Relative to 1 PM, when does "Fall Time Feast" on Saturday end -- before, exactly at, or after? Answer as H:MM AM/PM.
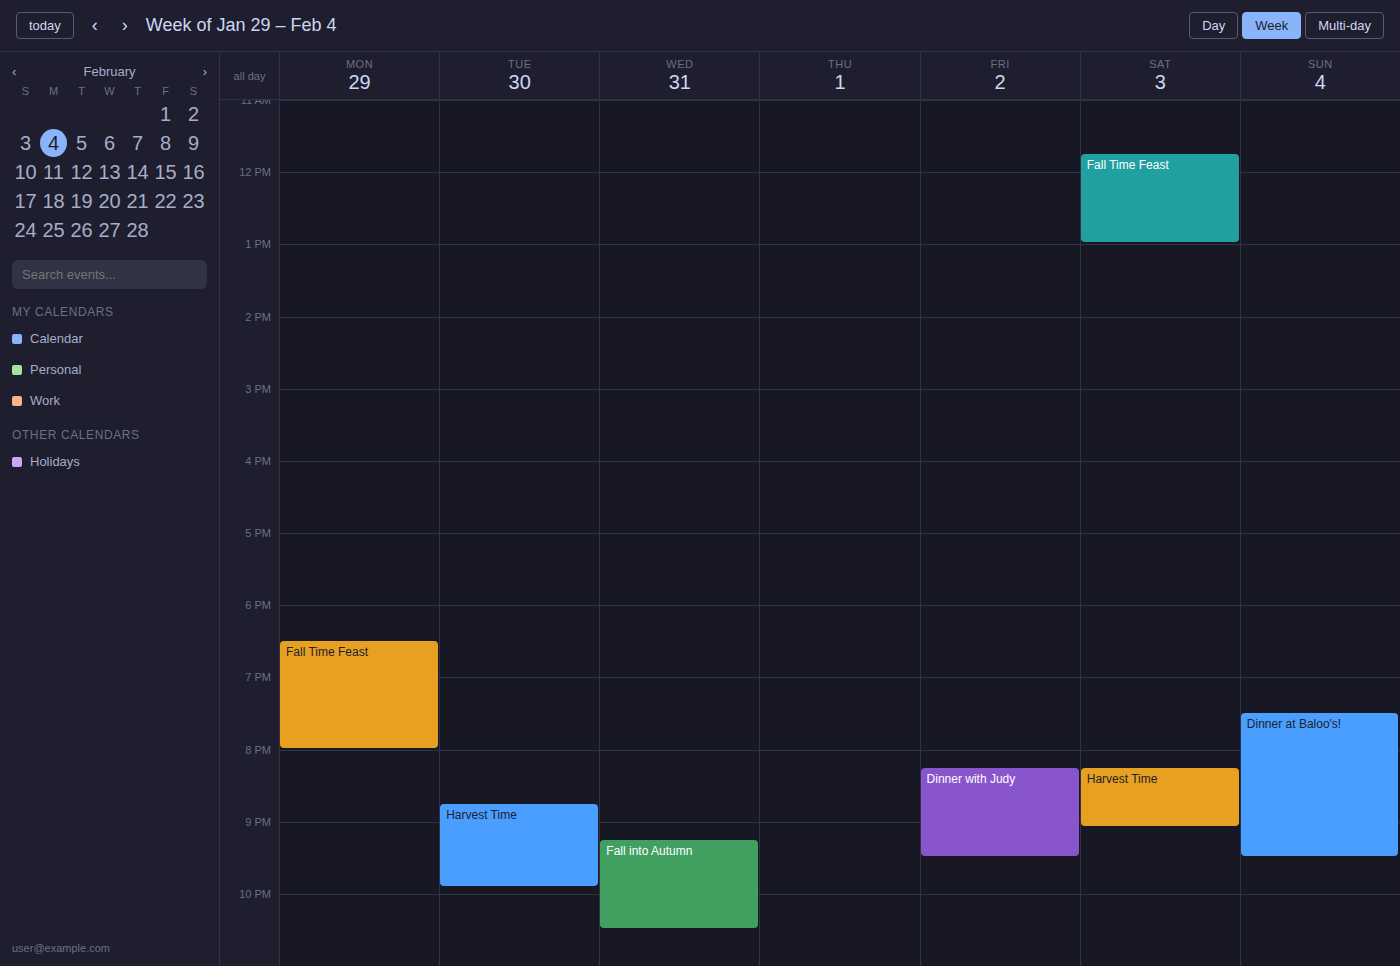
1:00 PM -- exactly at 1 PM, on the 1 PM line.